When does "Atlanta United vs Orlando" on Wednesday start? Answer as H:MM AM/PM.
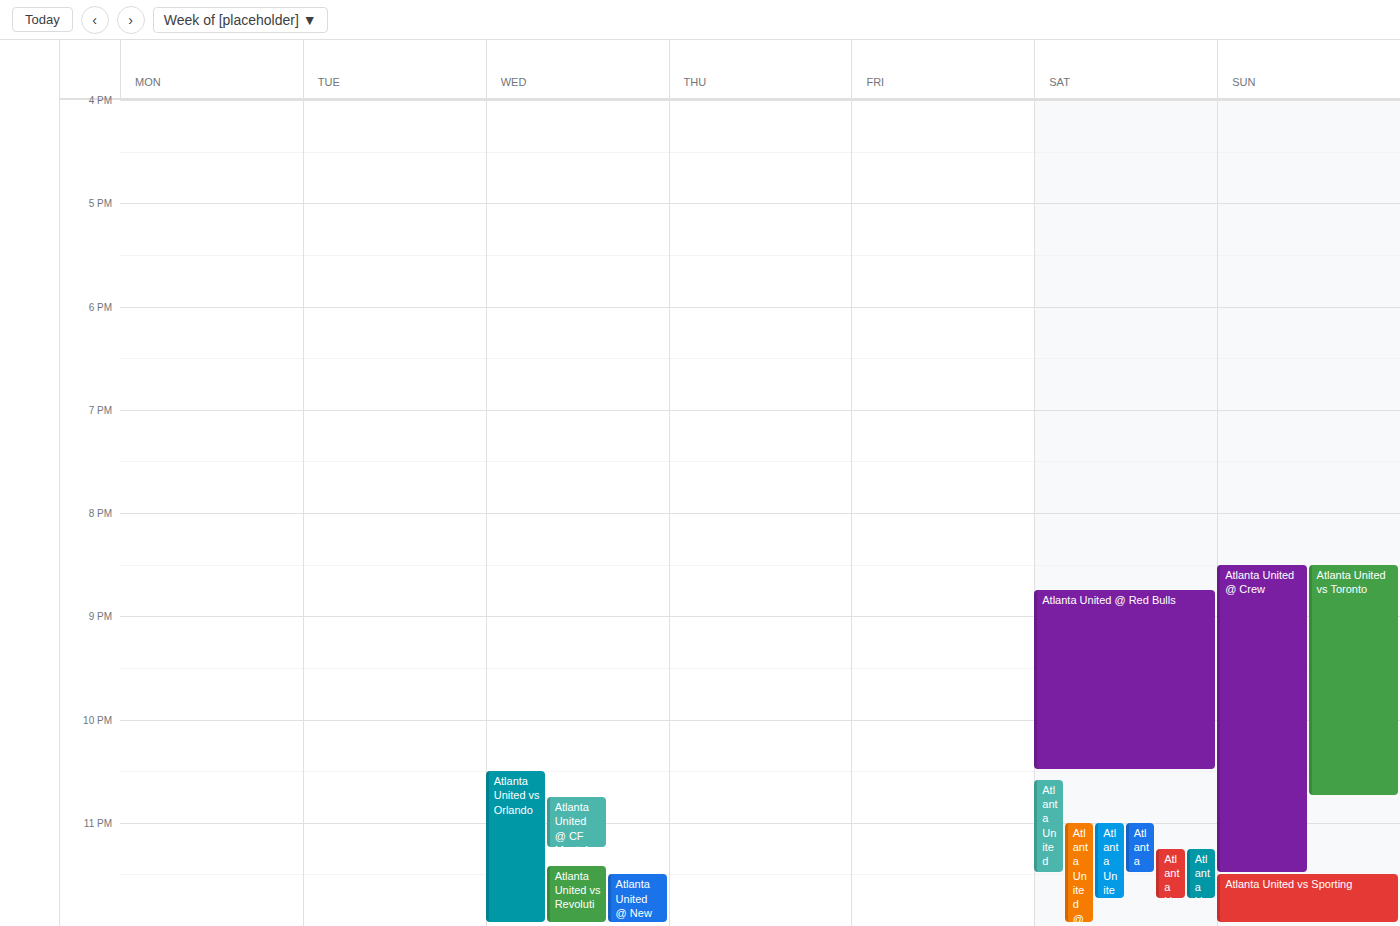
10:30 PM